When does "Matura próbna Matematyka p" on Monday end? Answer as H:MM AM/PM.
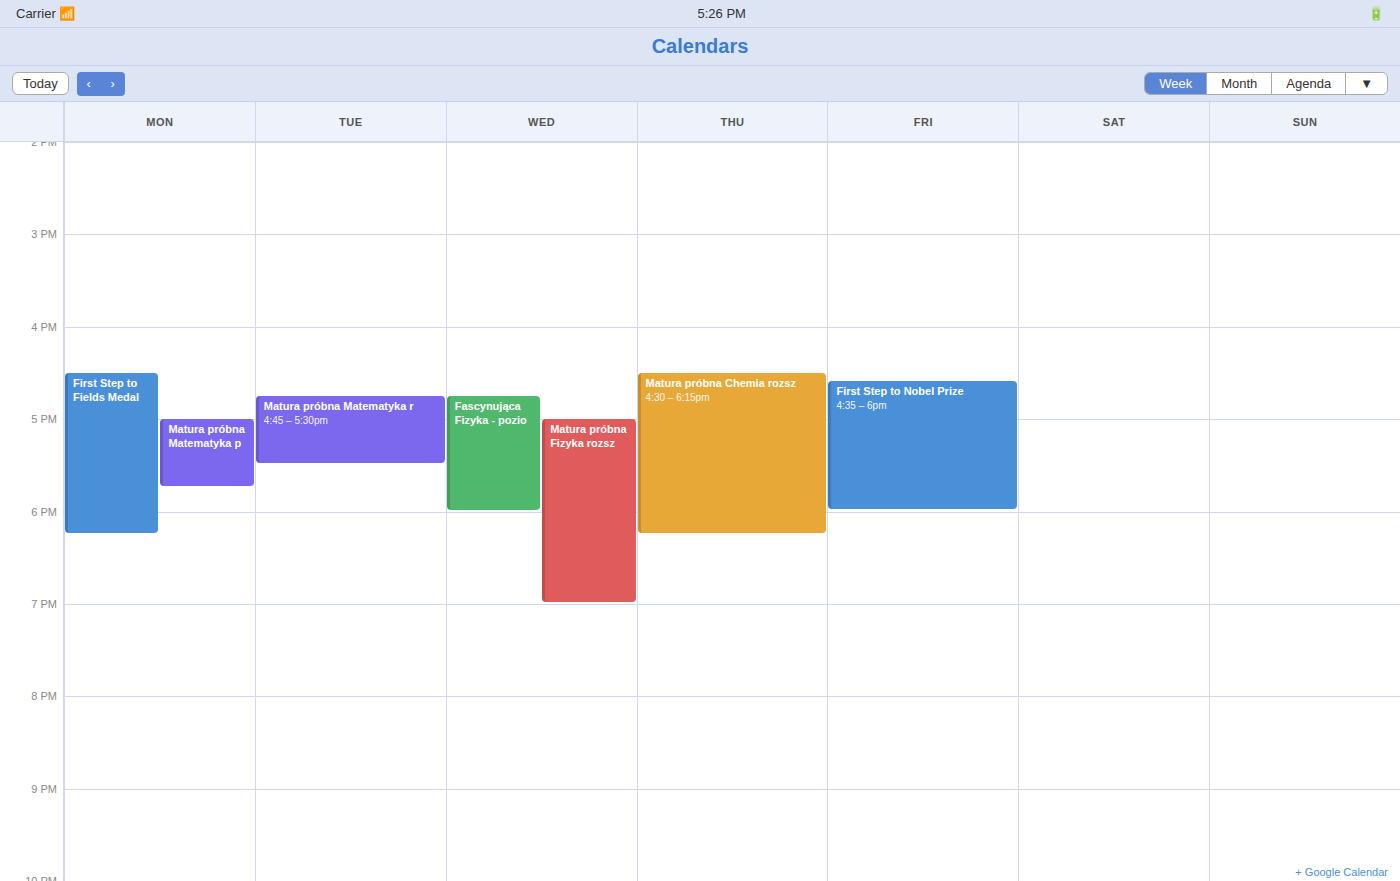
5:45 PM